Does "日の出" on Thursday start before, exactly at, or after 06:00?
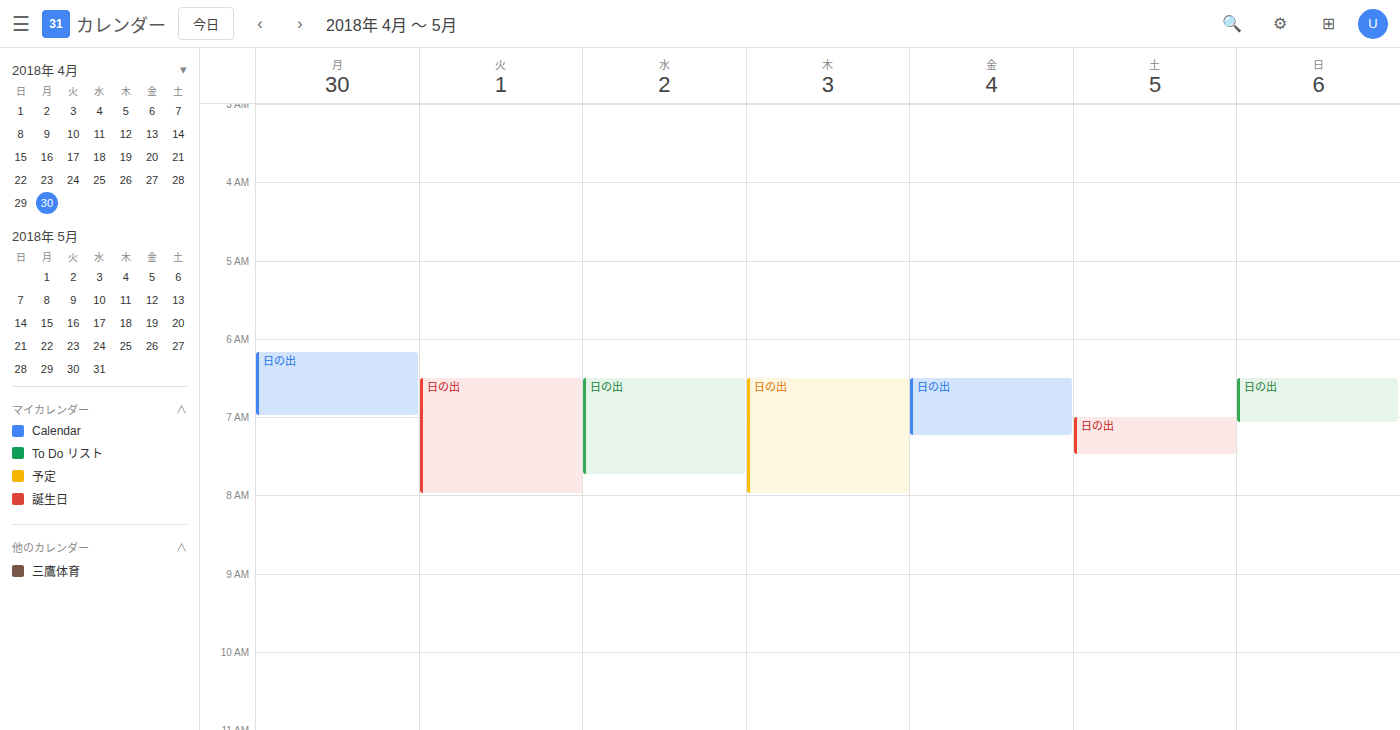
06:30 -- after 06:00, 30 minutes below the 06:00 line.